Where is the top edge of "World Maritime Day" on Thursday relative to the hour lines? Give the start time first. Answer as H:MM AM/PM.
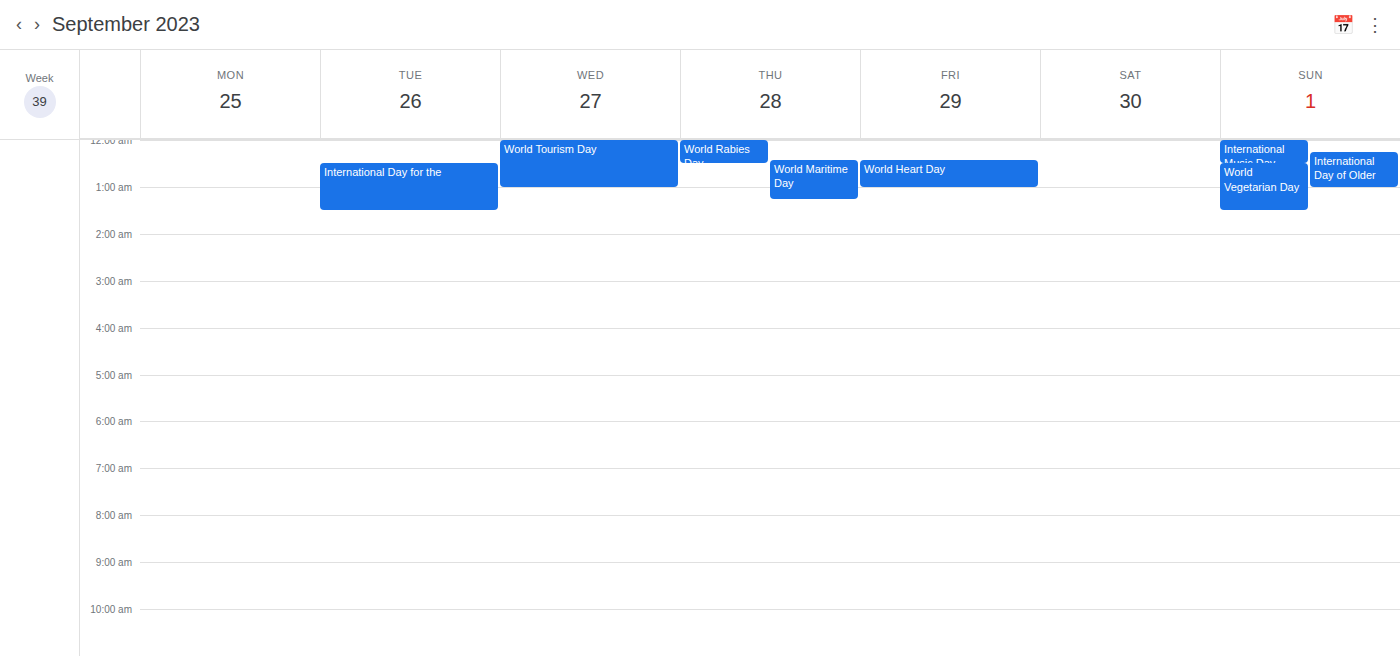
12:25 AM -- neither: 25 minutes below the 12 AM line and 35 minutes above the 1 AM line.